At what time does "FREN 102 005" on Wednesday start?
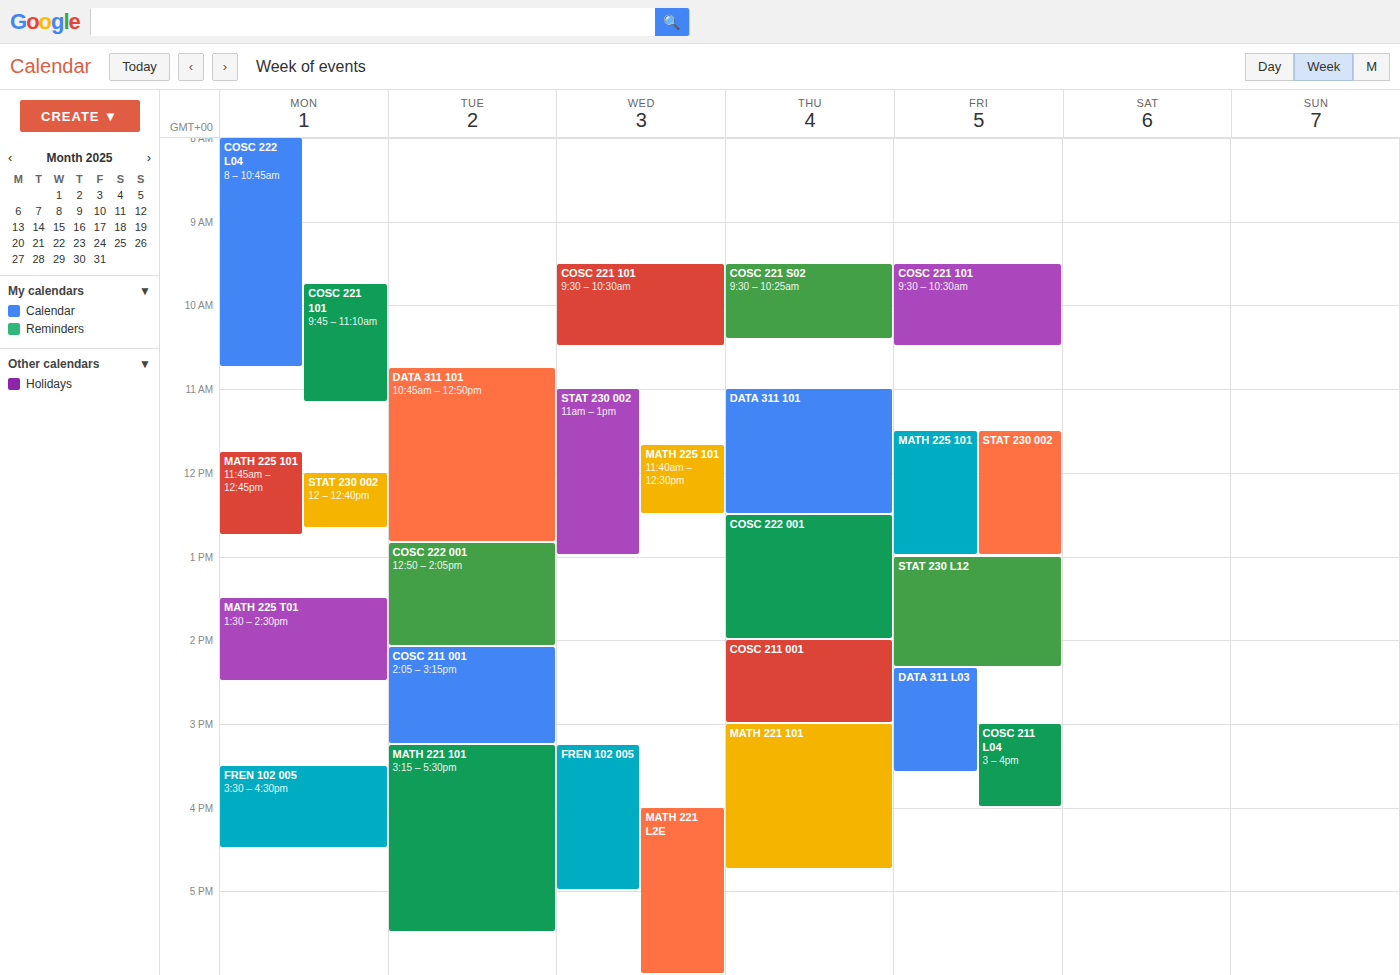
3:15 PM